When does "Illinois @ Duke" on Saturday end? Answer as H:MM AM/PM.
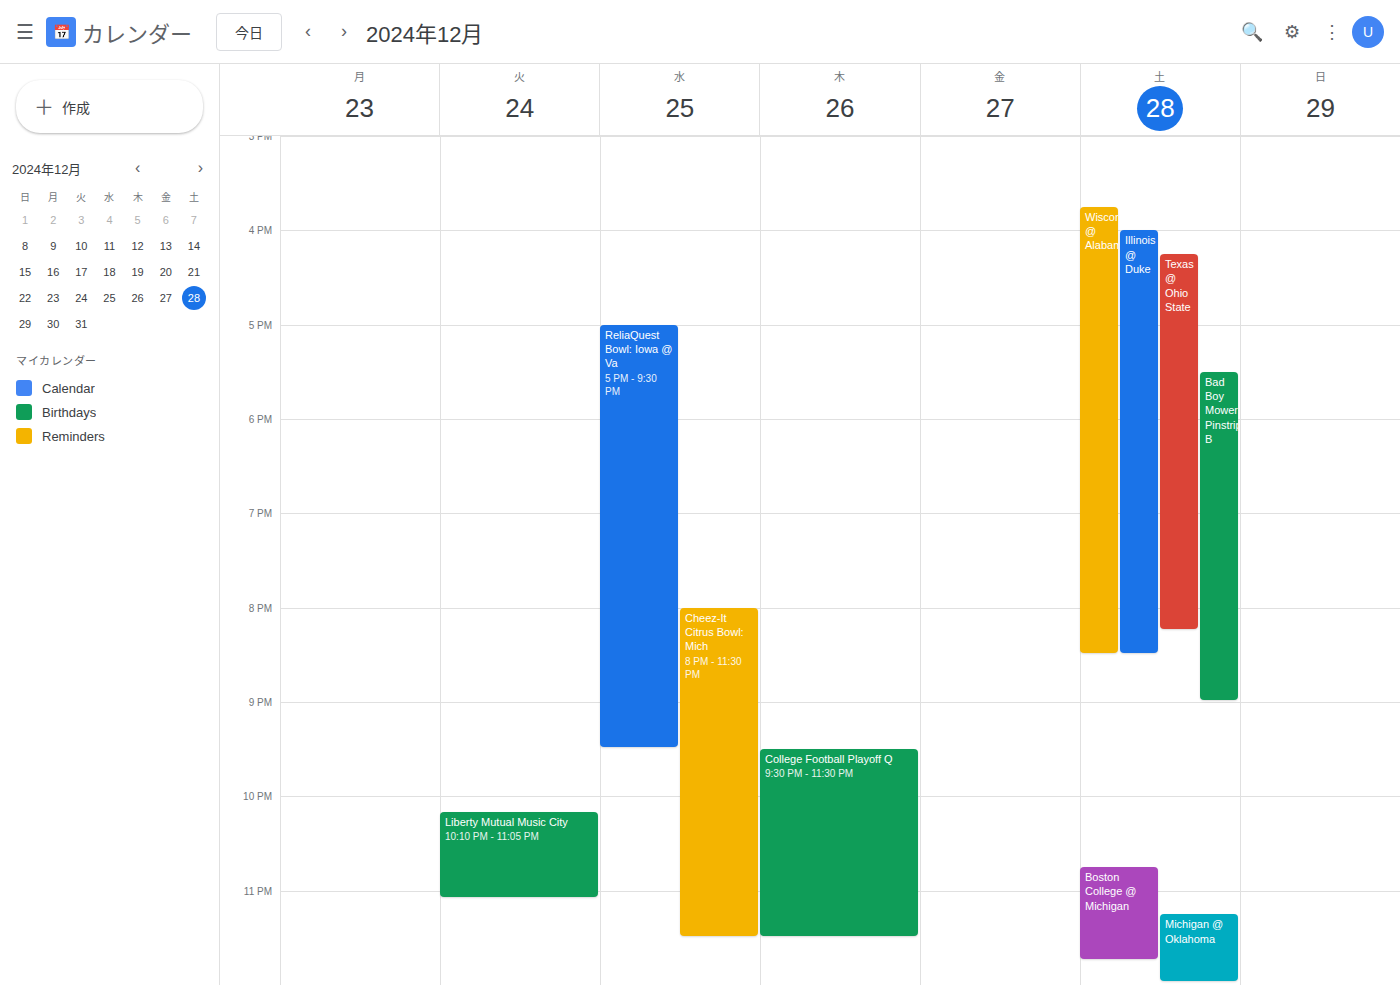
8:30 PM